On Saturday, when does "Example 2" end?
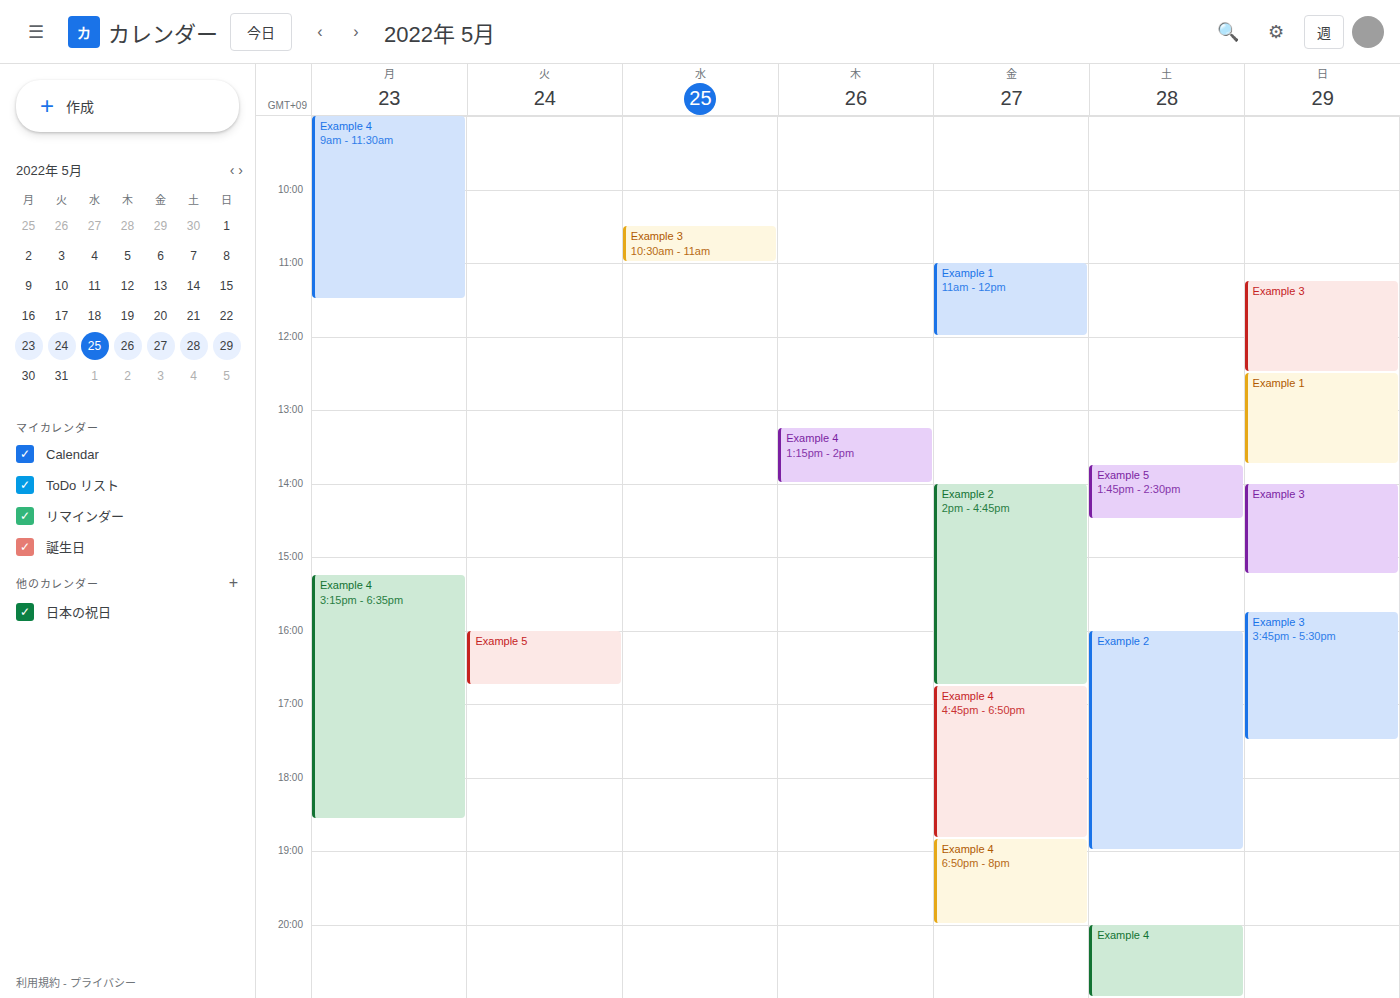
7:00 PM